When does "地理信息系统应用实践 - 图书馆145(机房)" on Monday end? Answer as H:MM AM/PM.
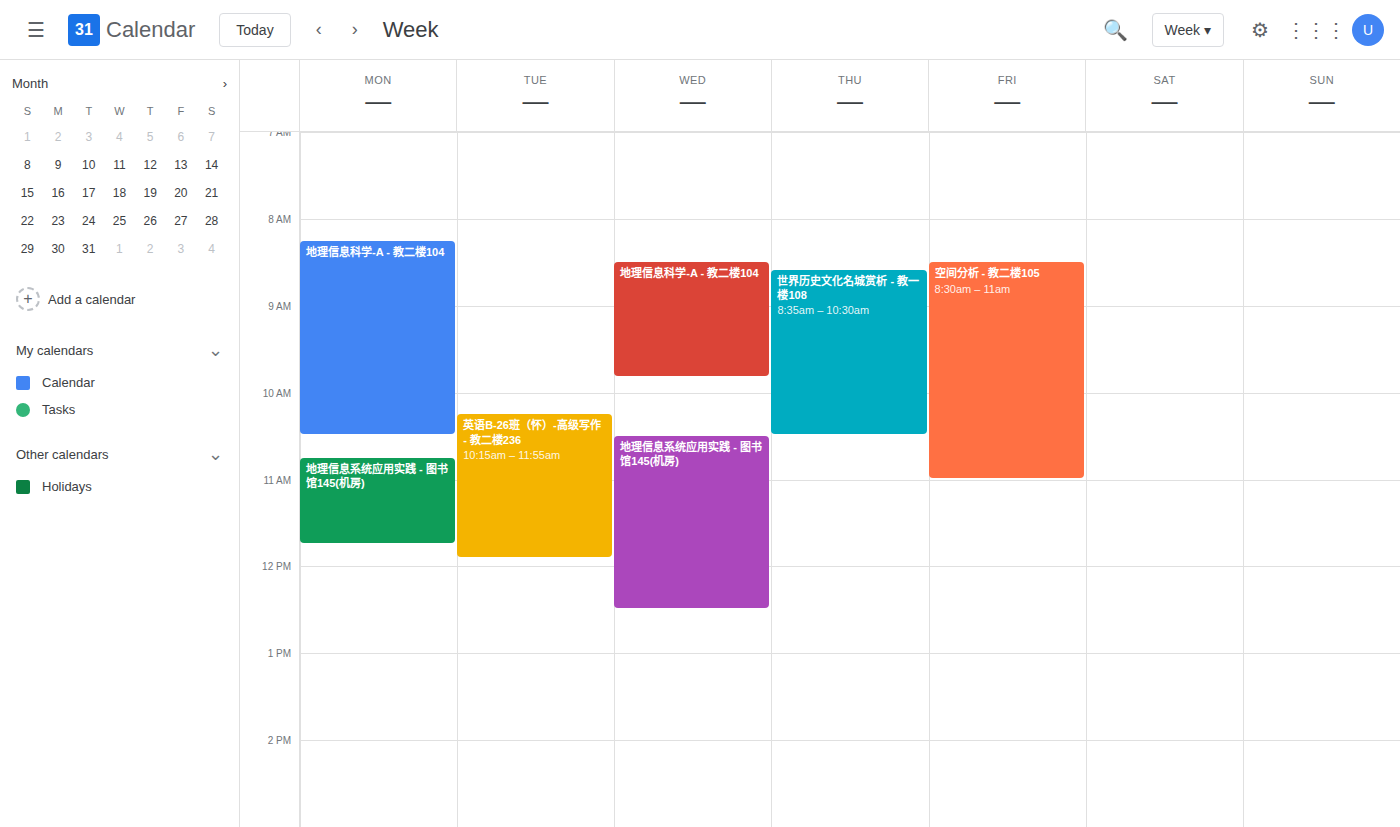
11:45 AM